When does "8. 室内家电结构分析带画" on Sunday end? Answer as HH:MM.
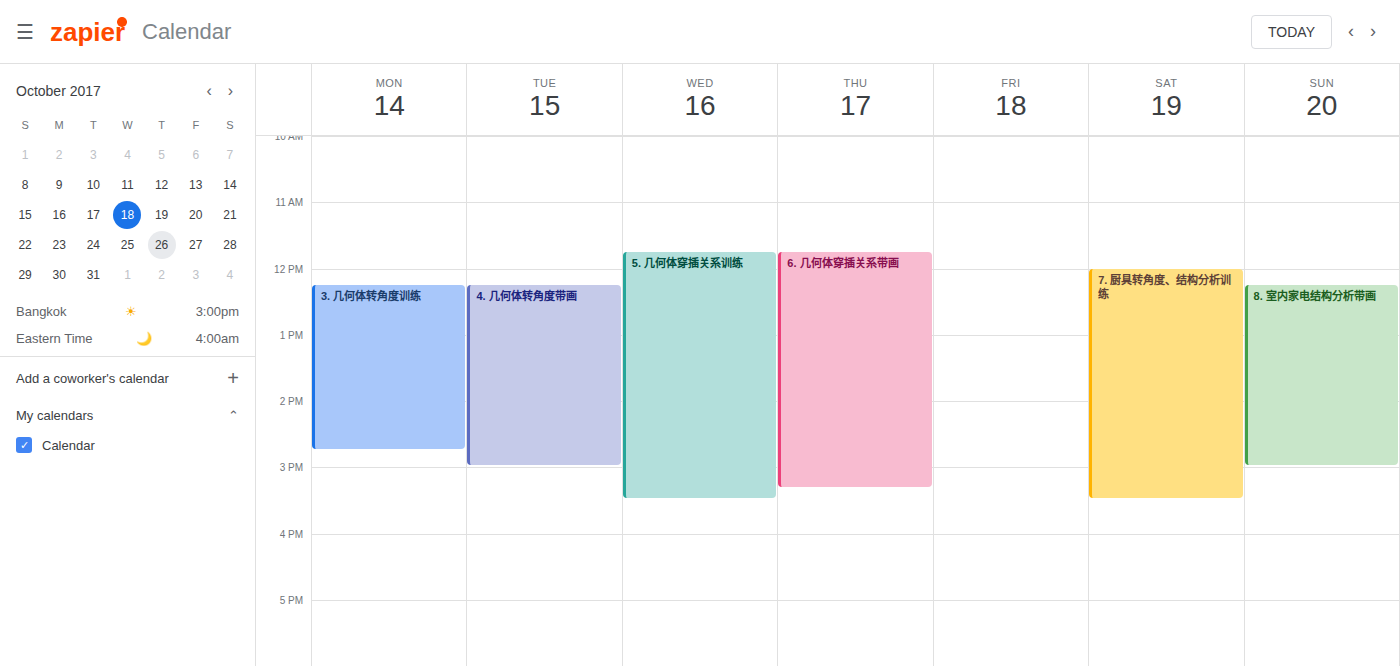
15:00